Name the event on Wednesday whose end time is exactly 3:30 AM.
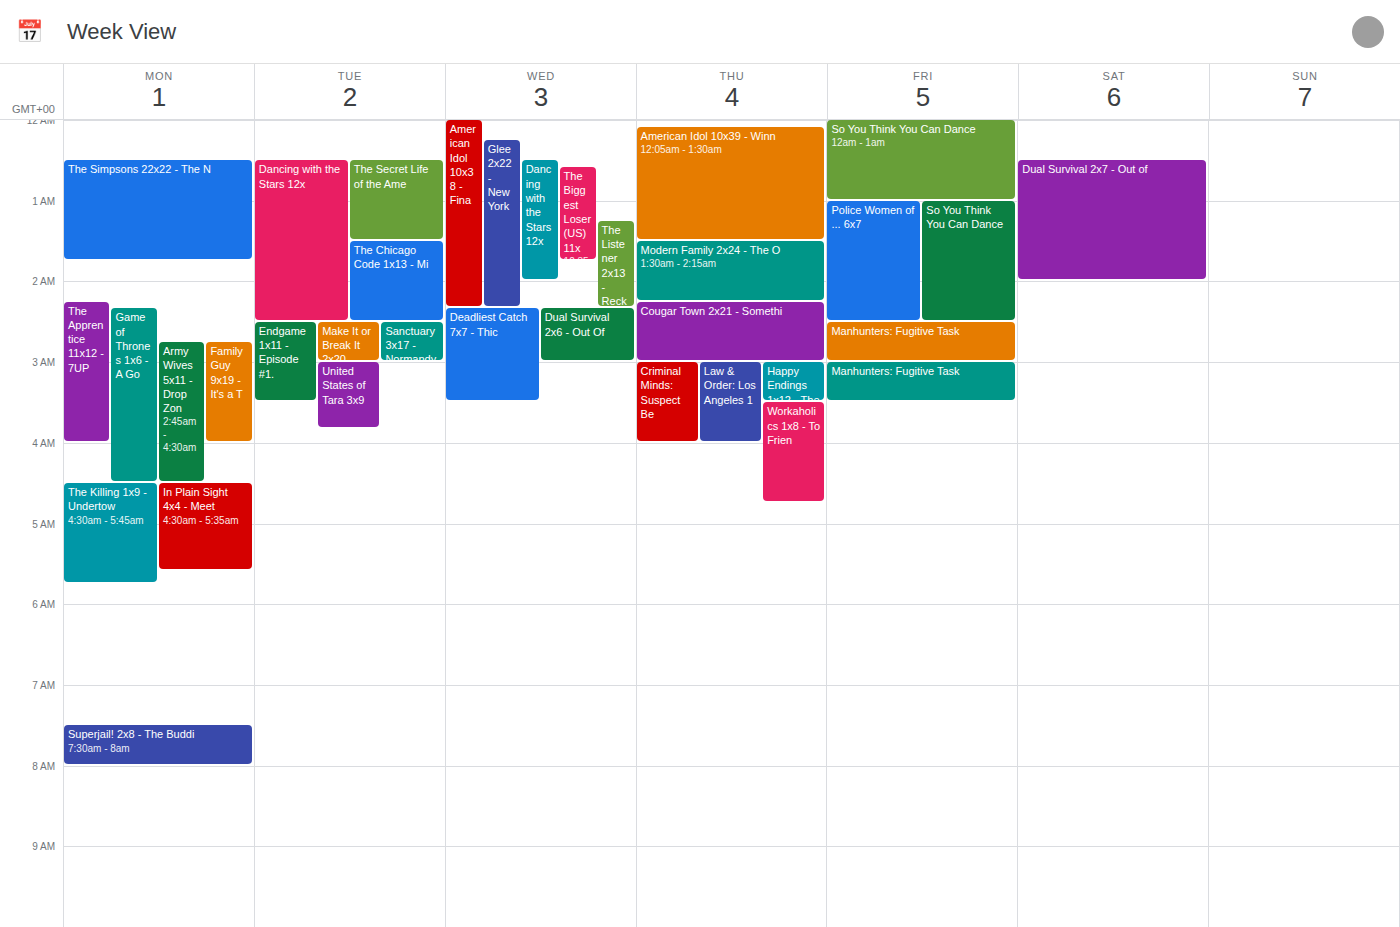
"Deadliest Catch 7x7 - Thic"